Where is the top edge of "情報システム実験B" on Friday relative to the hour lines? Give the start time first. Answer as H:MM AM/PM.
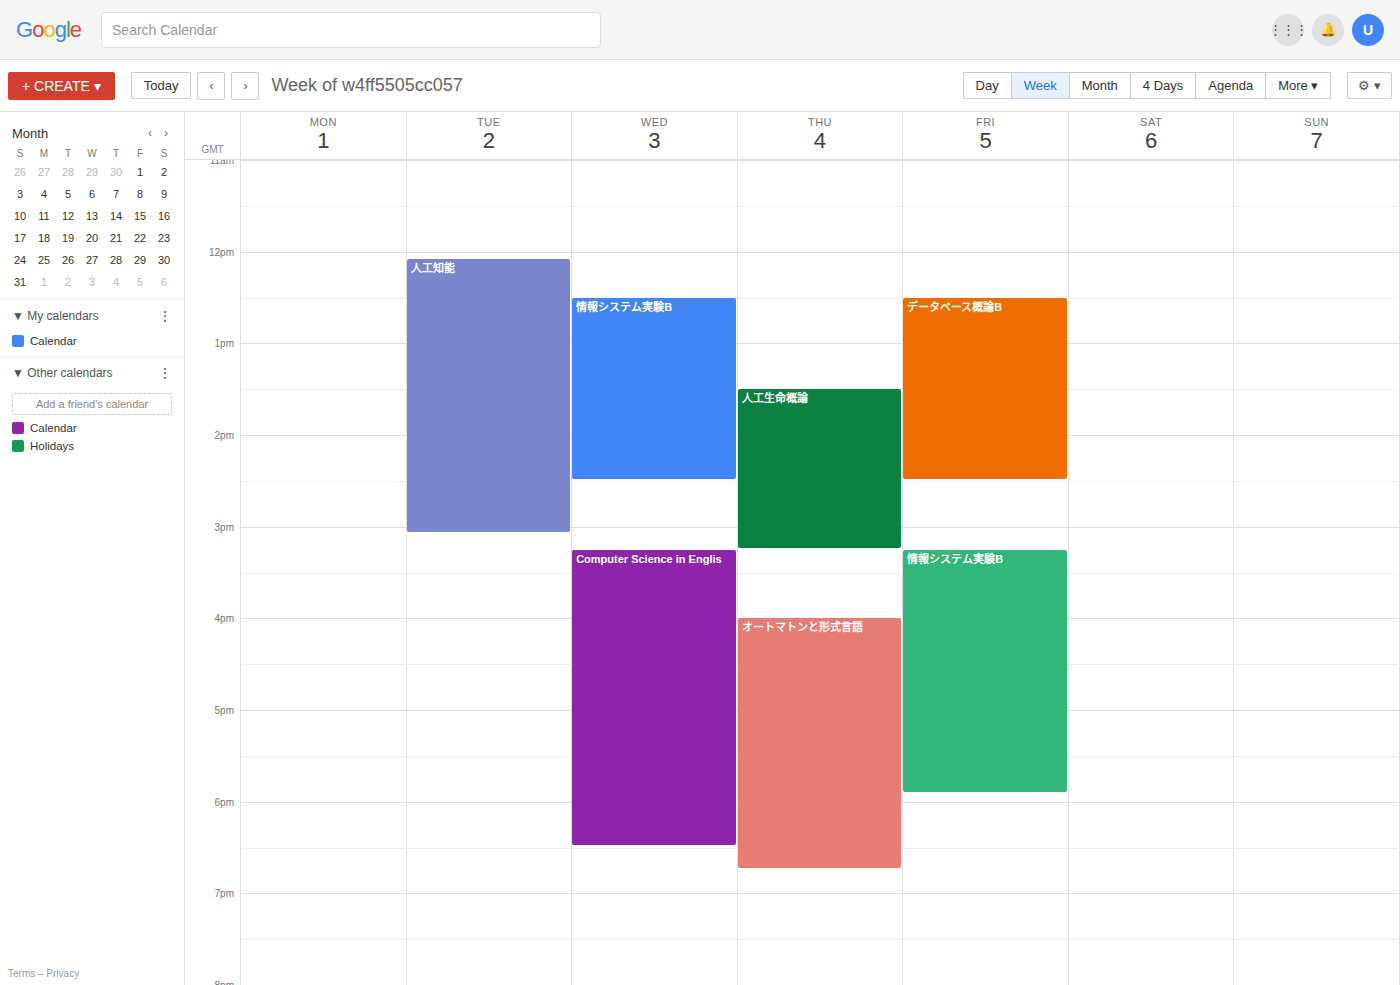
3:15 PM -- neither: a quarter of the way from the 3 PM line to the 4 PM line.